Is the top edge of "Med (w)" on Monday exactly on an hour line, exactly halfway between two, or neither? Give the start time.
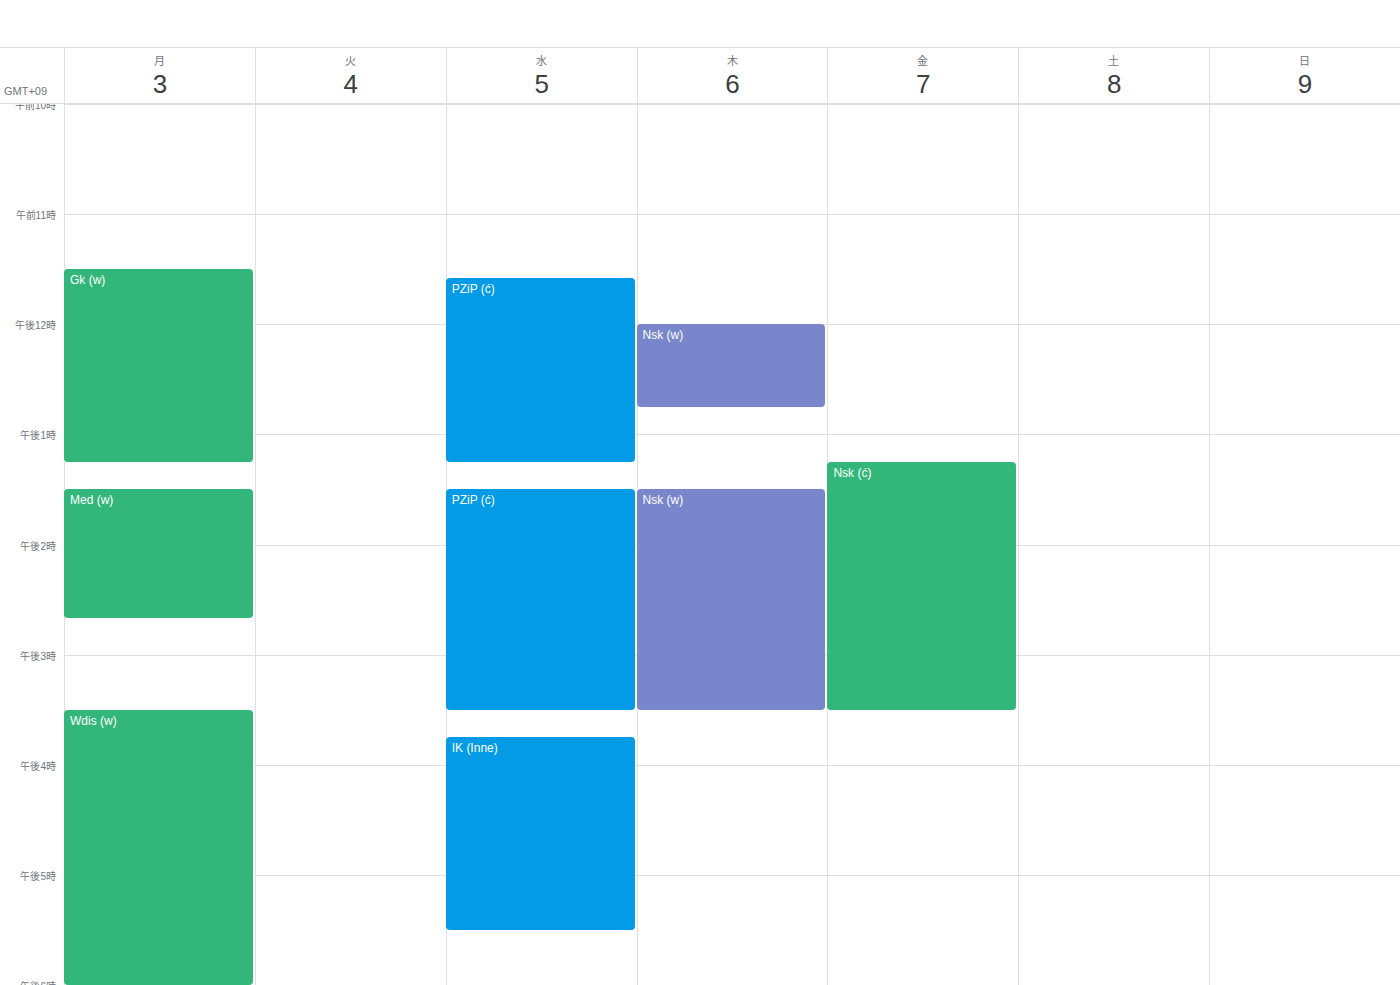
1:30 PM -- halfway between the 1 PM and 2 PM lines.